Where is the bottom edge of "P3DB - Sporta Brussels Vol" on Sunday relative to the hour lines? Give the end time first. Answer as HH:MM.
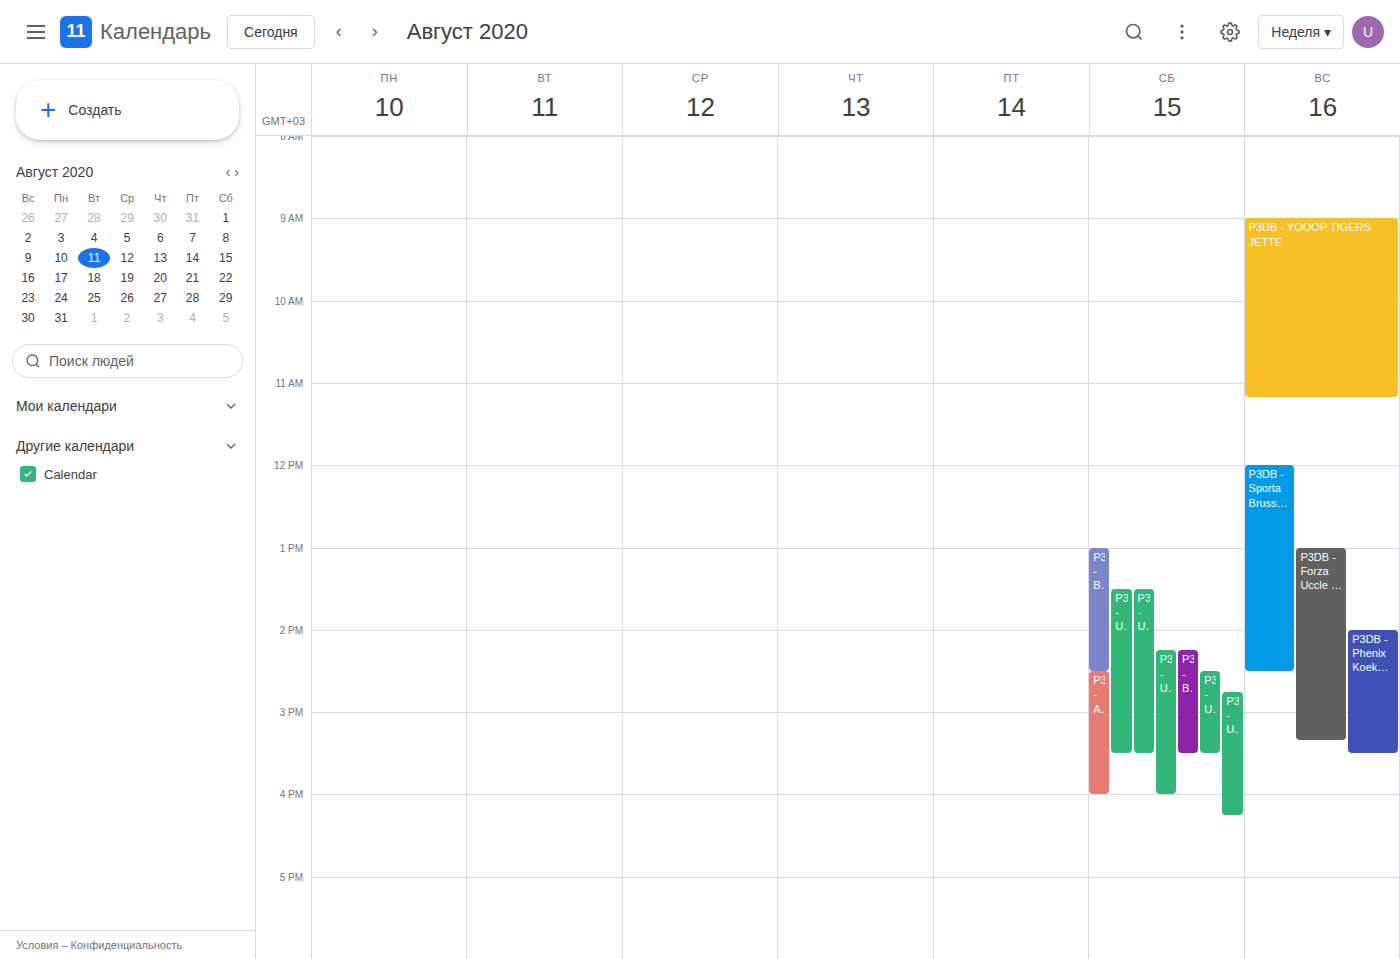
14:30 -- halfway between the 14:00 and 15:00 lines.